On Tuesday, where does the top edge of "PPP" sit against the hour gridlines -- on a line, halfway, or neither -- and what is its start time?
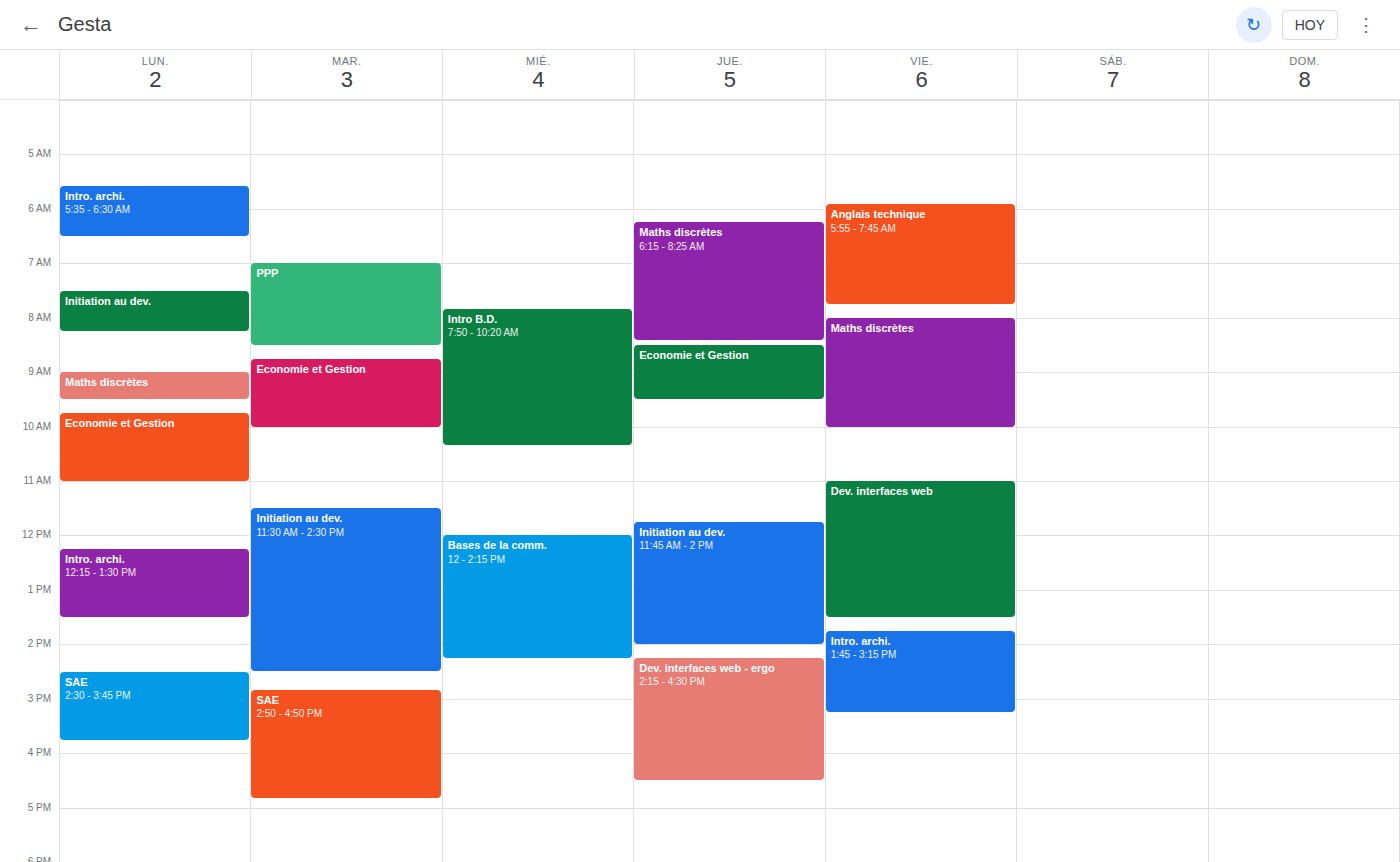
07:00 -- exactly on the 07:00 line.